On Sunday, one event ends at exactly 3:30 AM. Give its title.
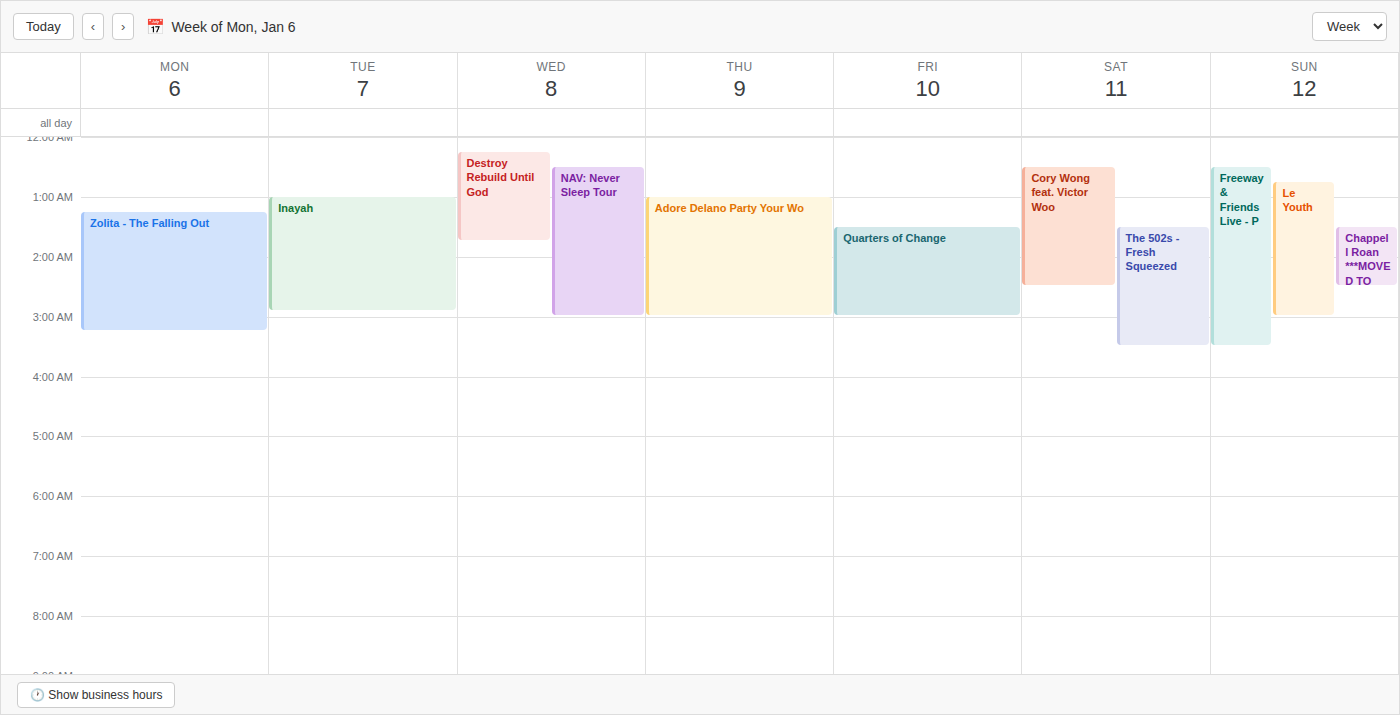
"Freeway & Friends Live - P"